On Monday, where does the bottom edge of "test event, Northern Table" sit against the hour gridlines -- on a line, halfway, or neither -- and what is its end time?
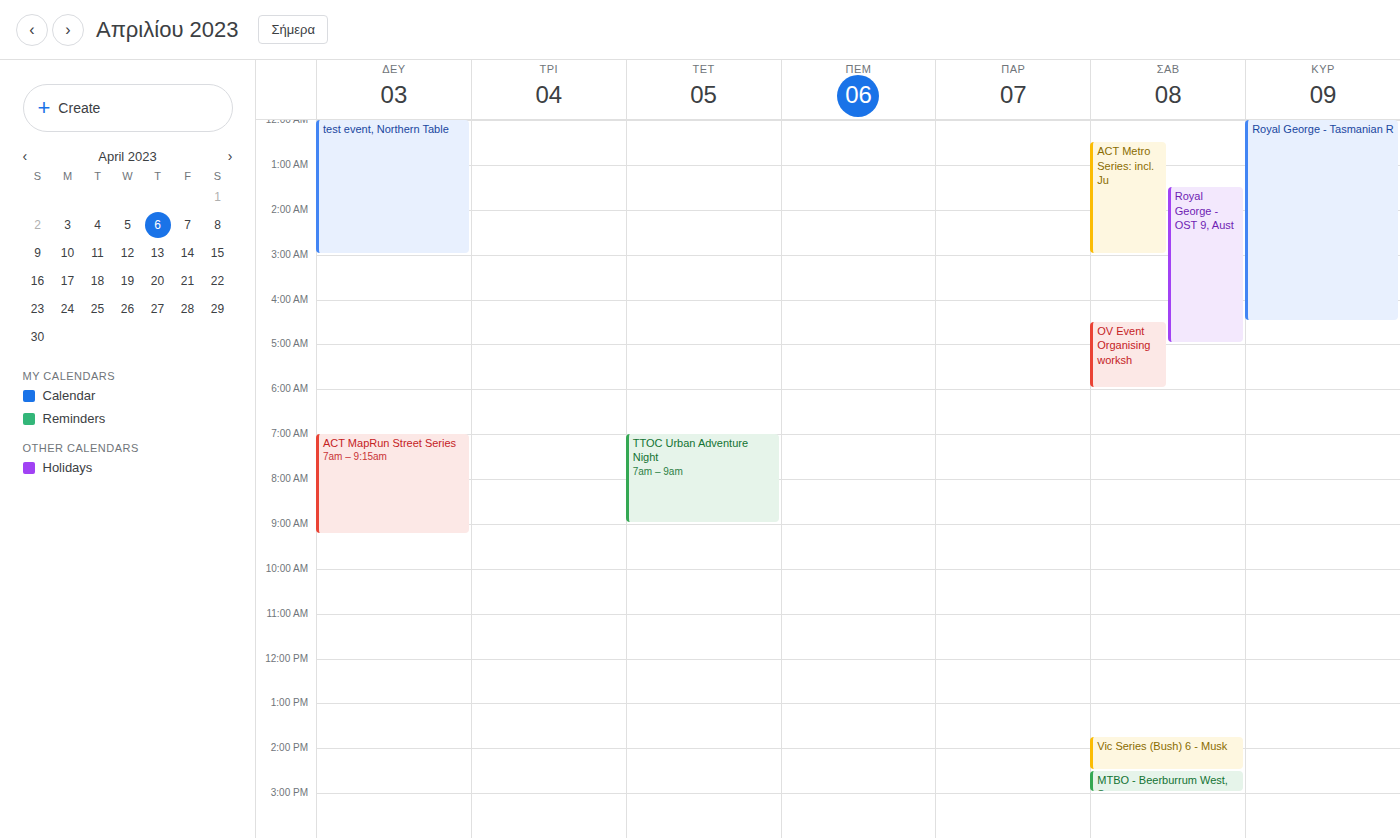
3:00 AM -- exactly on the 3 AM line.